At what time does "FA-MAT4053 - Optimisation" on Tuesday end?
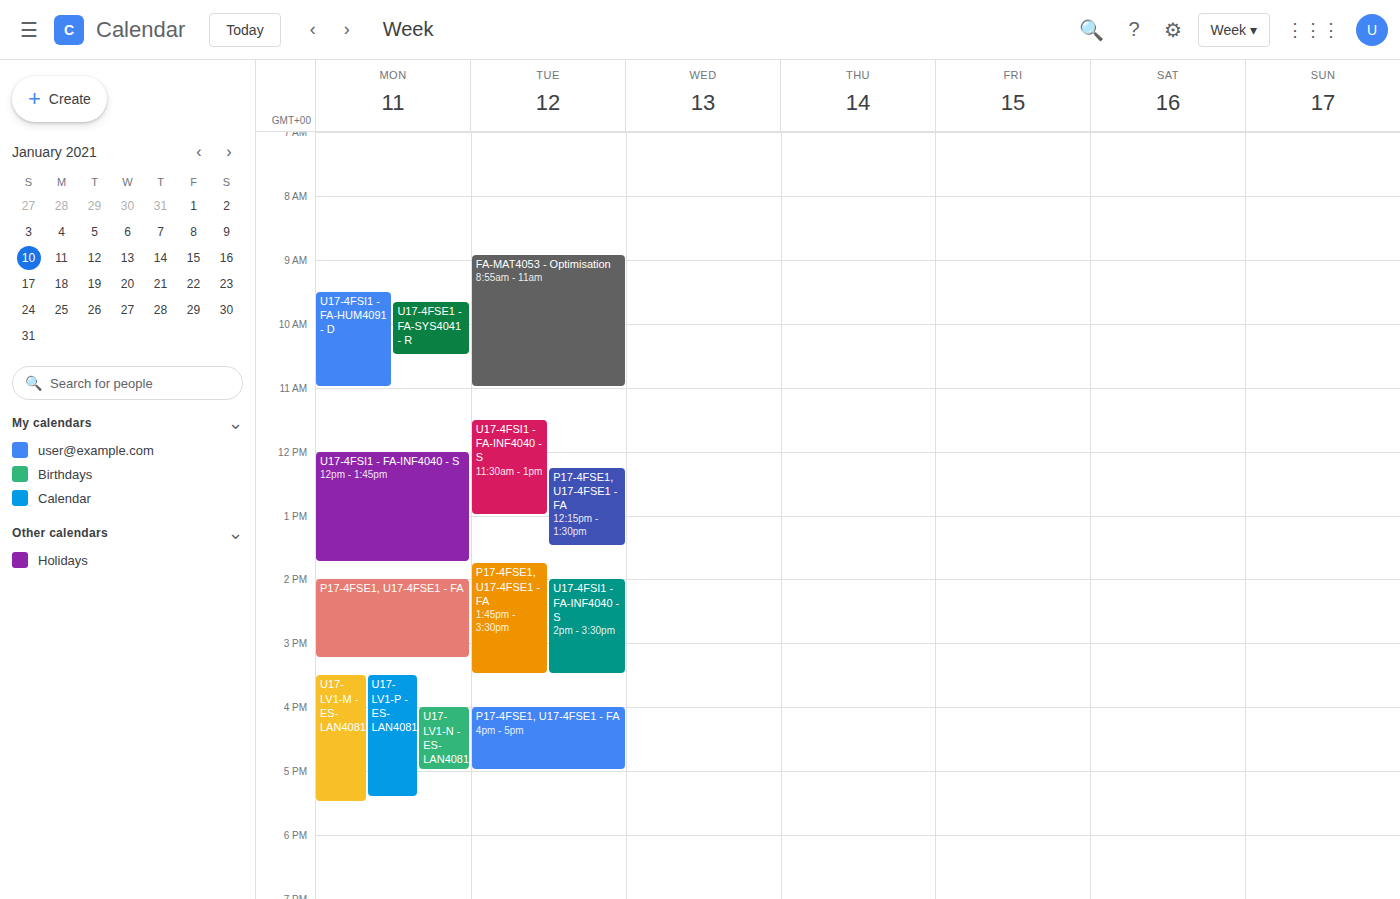
11:00 AM